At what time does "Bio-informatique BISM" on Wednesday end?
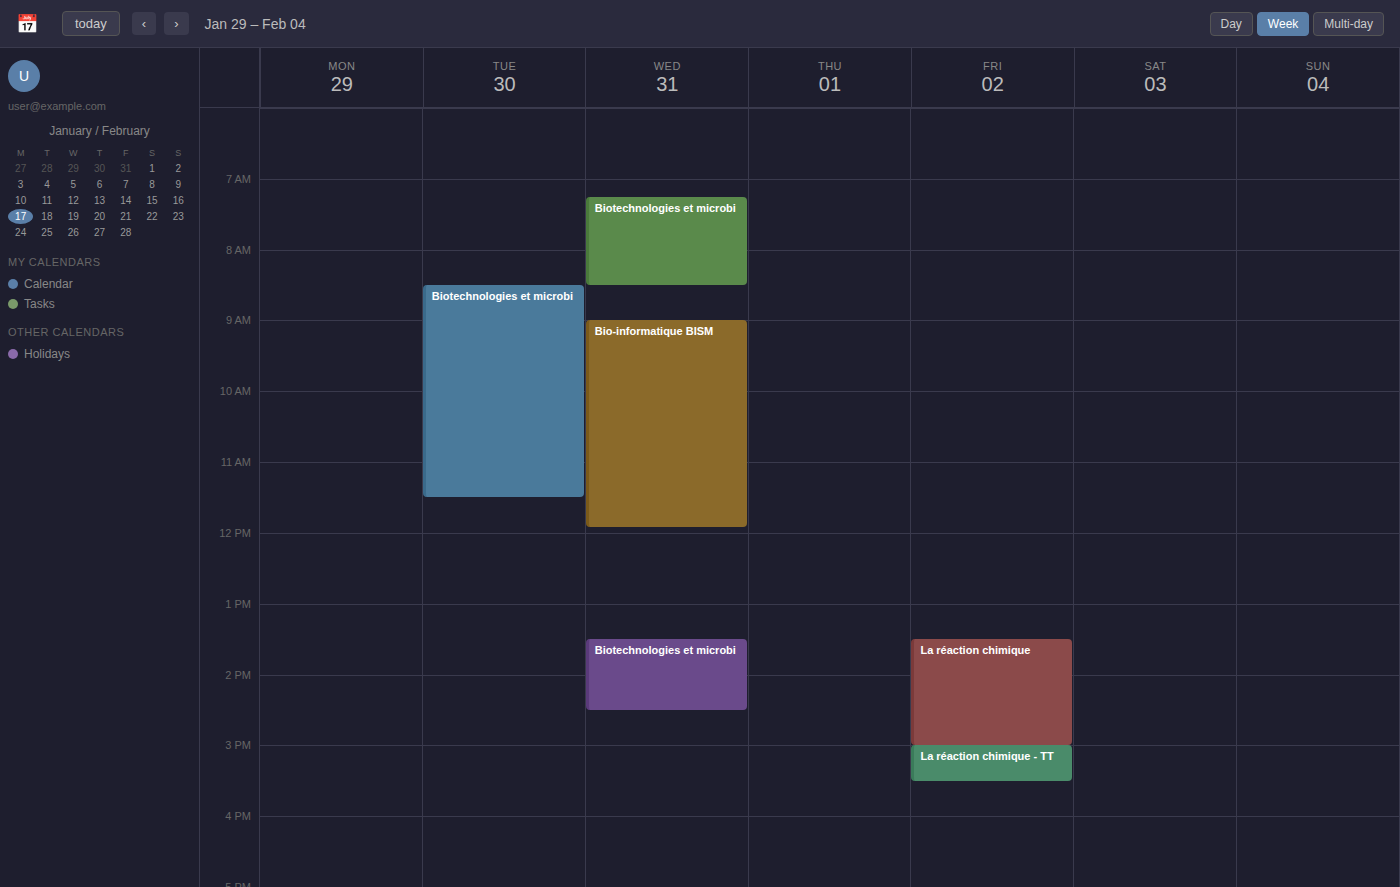
11:55 AM